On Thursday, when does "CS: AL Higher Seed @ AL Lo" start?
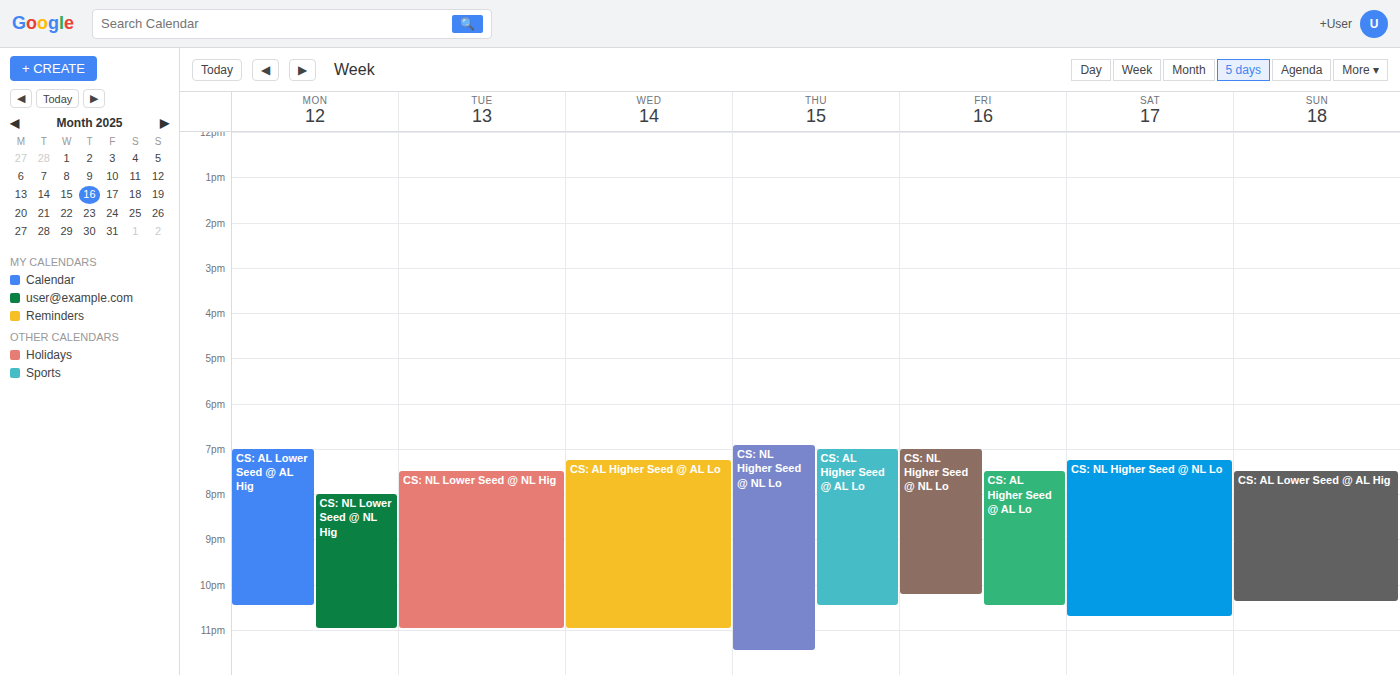
7:00 PM